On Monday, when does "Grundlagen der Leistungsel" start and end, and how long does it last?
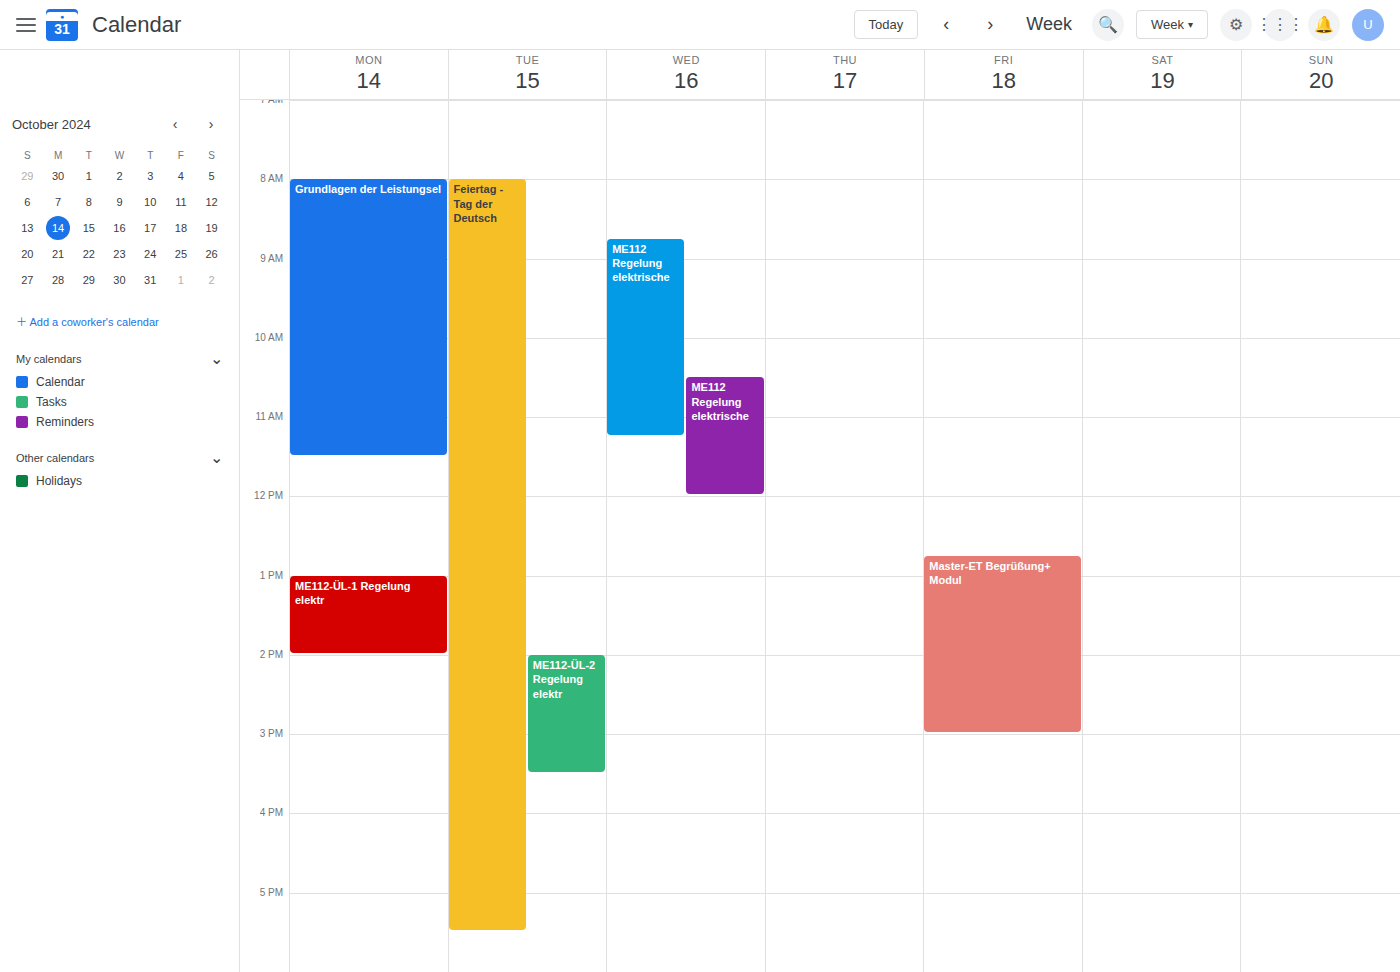
8:00 AM to 11:30 AM, 3 hours 30 minutes